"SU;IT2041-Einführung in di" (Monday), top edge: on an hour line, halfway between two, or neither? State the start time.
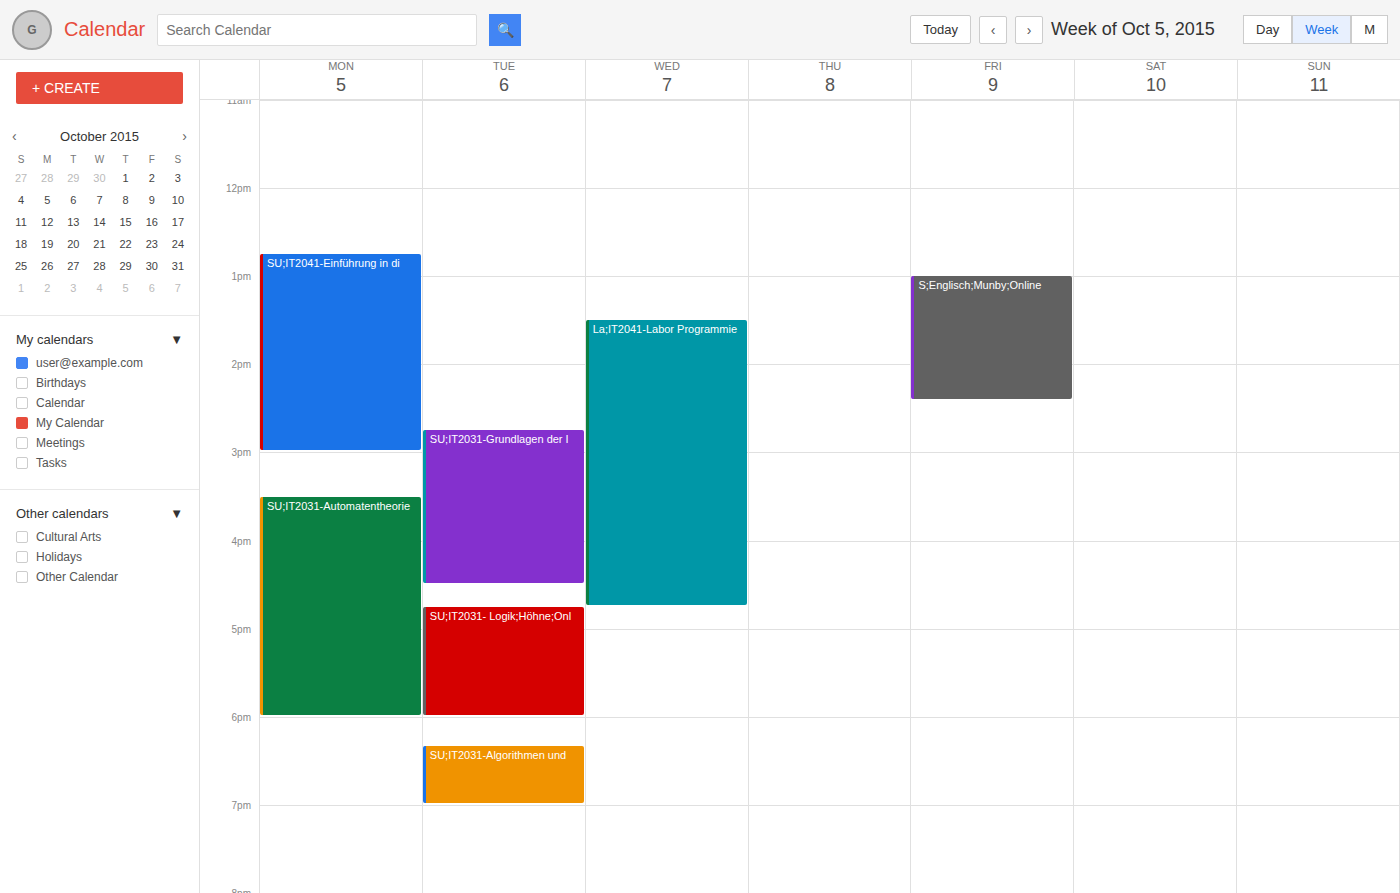
12:45 PM -- neither: three quarters of the way from the 12 PM line to the 1 PM line.